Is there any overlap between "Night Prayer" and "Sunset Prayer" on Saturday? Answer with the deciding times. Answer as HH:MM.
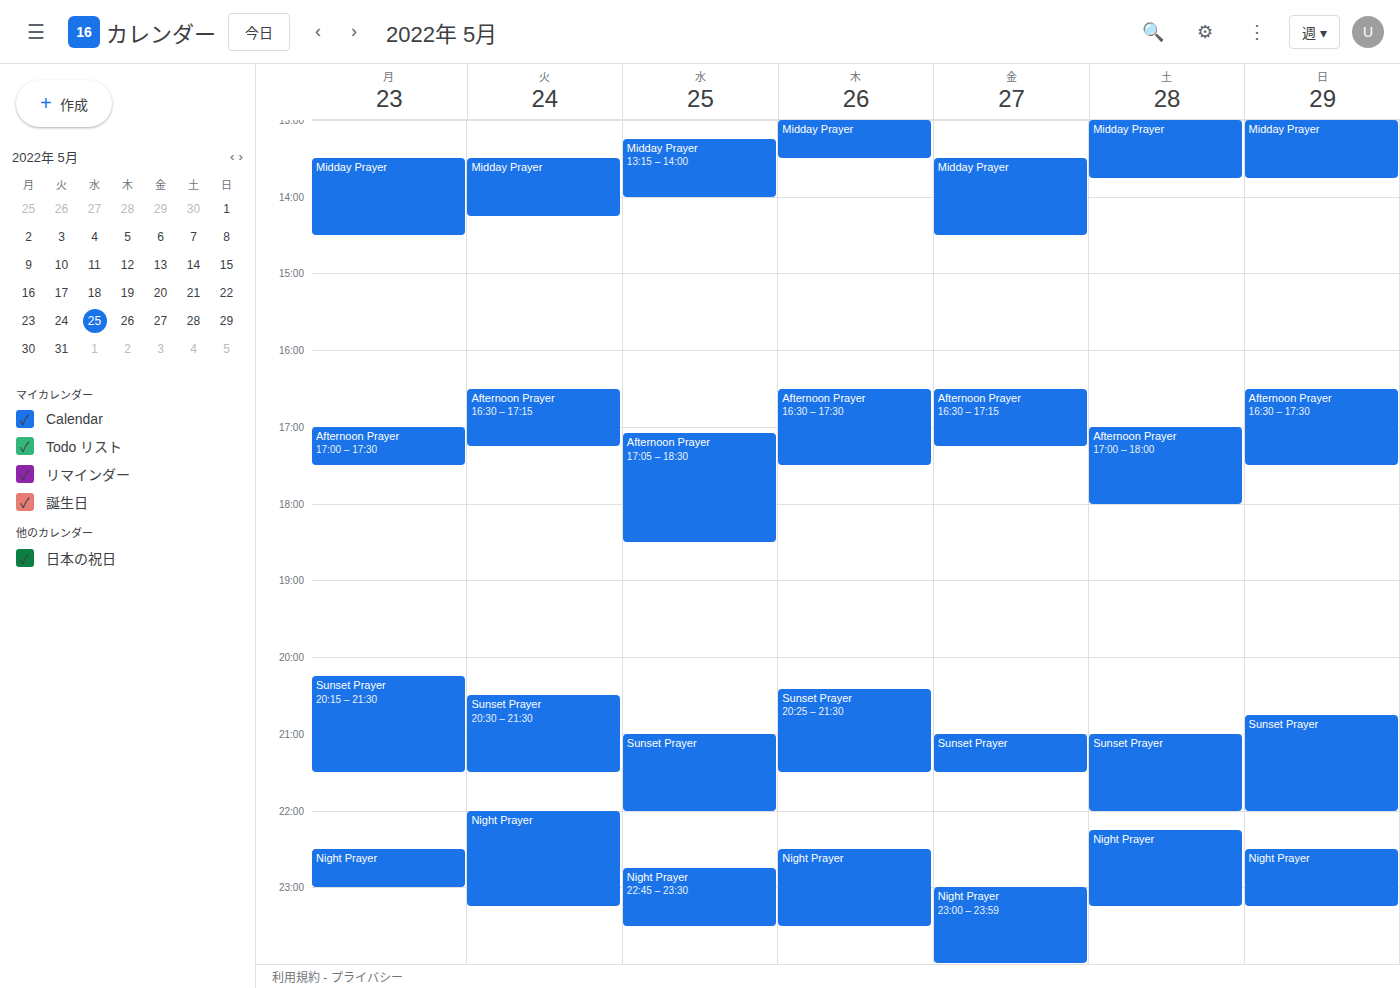
"Sunset Prayer" ends at 22:00 and "Night Prayer" starts at 22:15 -- no overlap.